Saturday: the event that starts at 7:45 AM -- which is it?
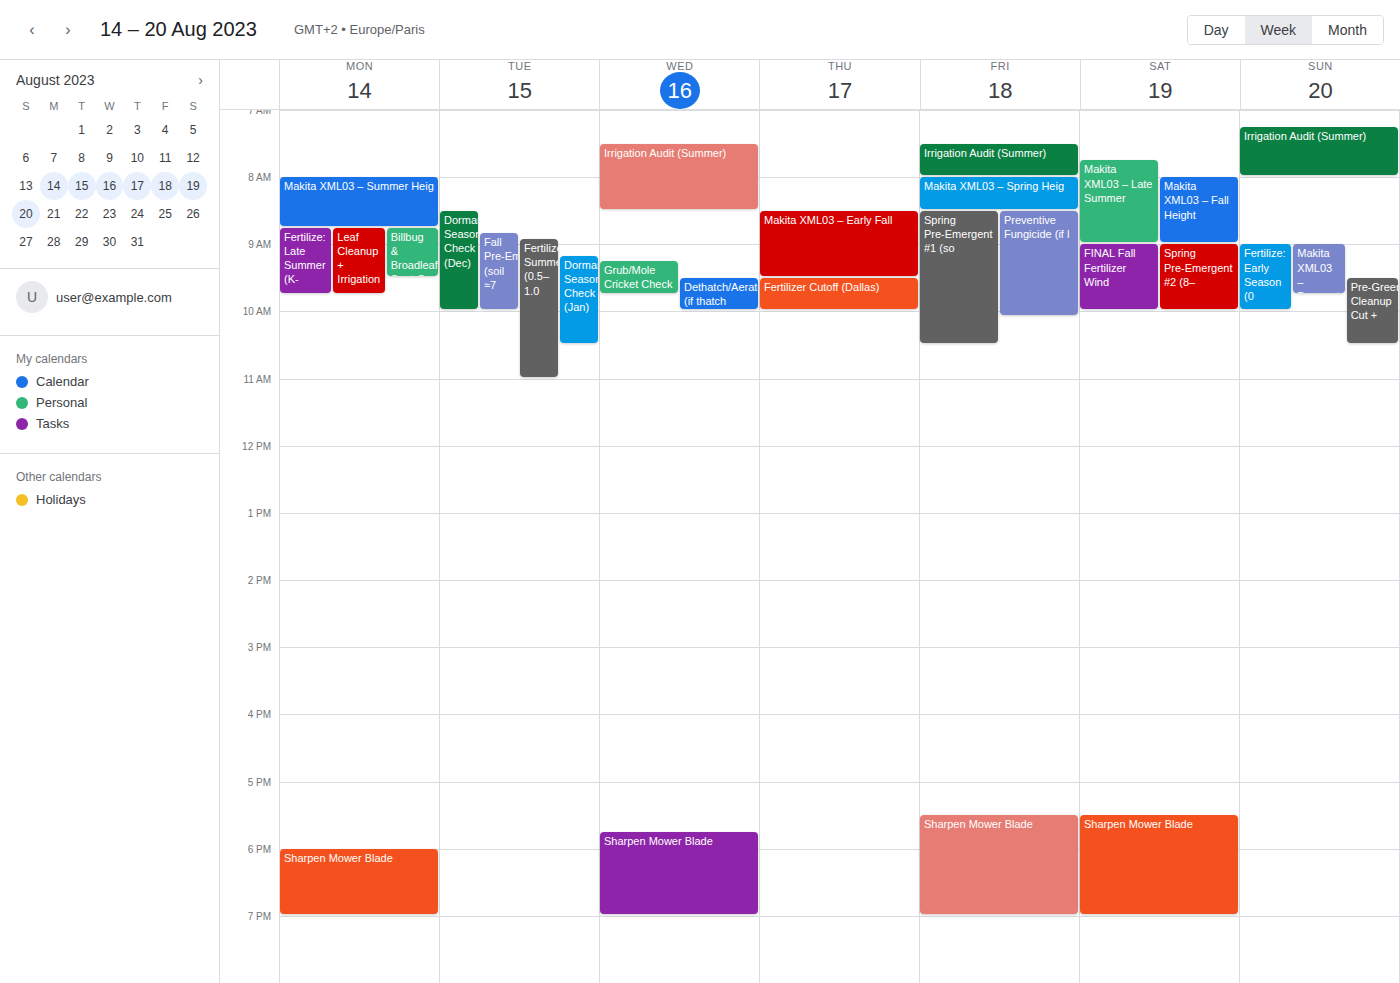
"Makita XML03 – Late Summer"